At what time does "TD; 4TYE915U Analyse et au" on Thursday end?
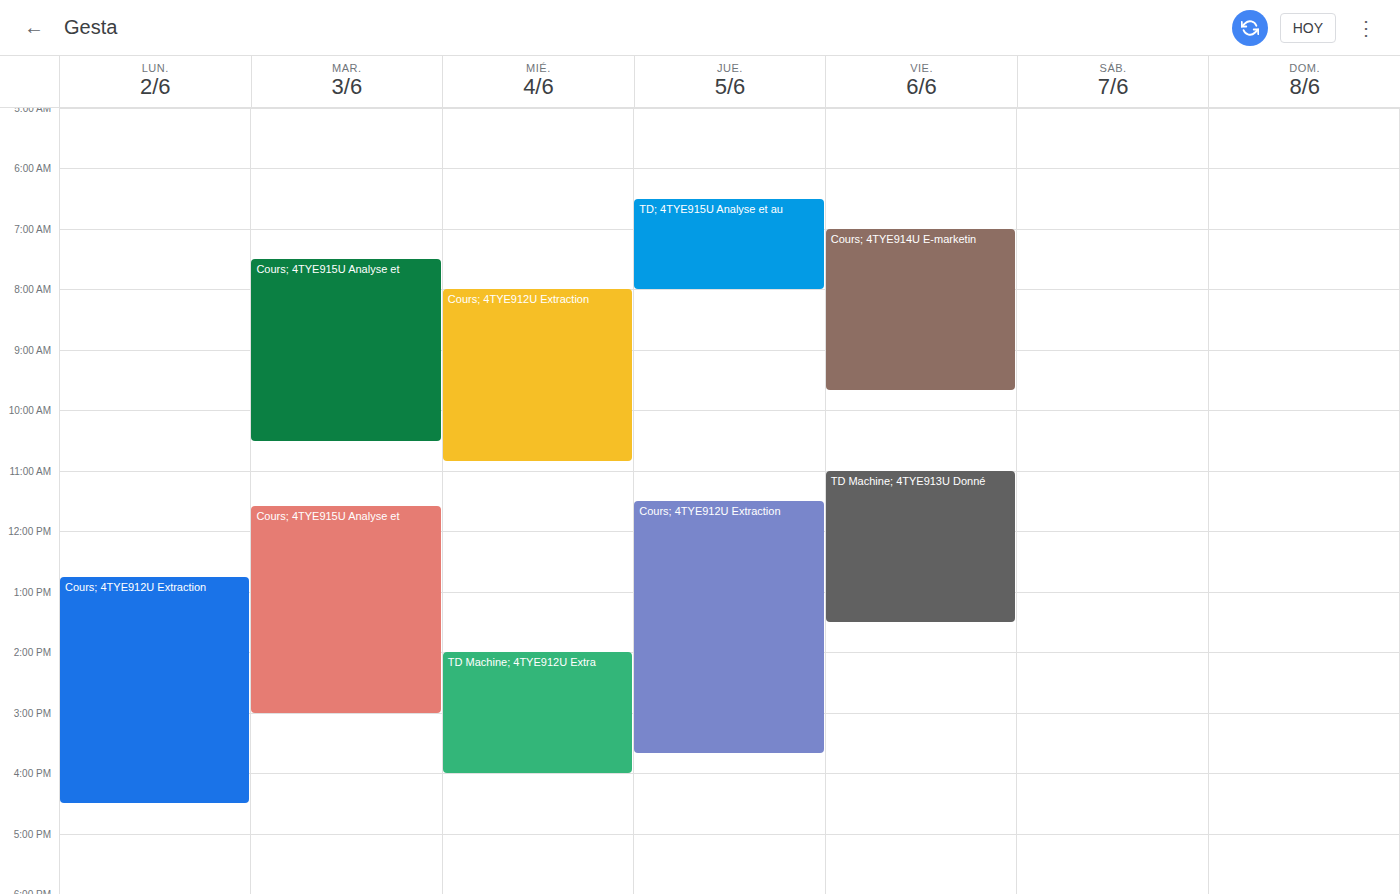
8:00 AM